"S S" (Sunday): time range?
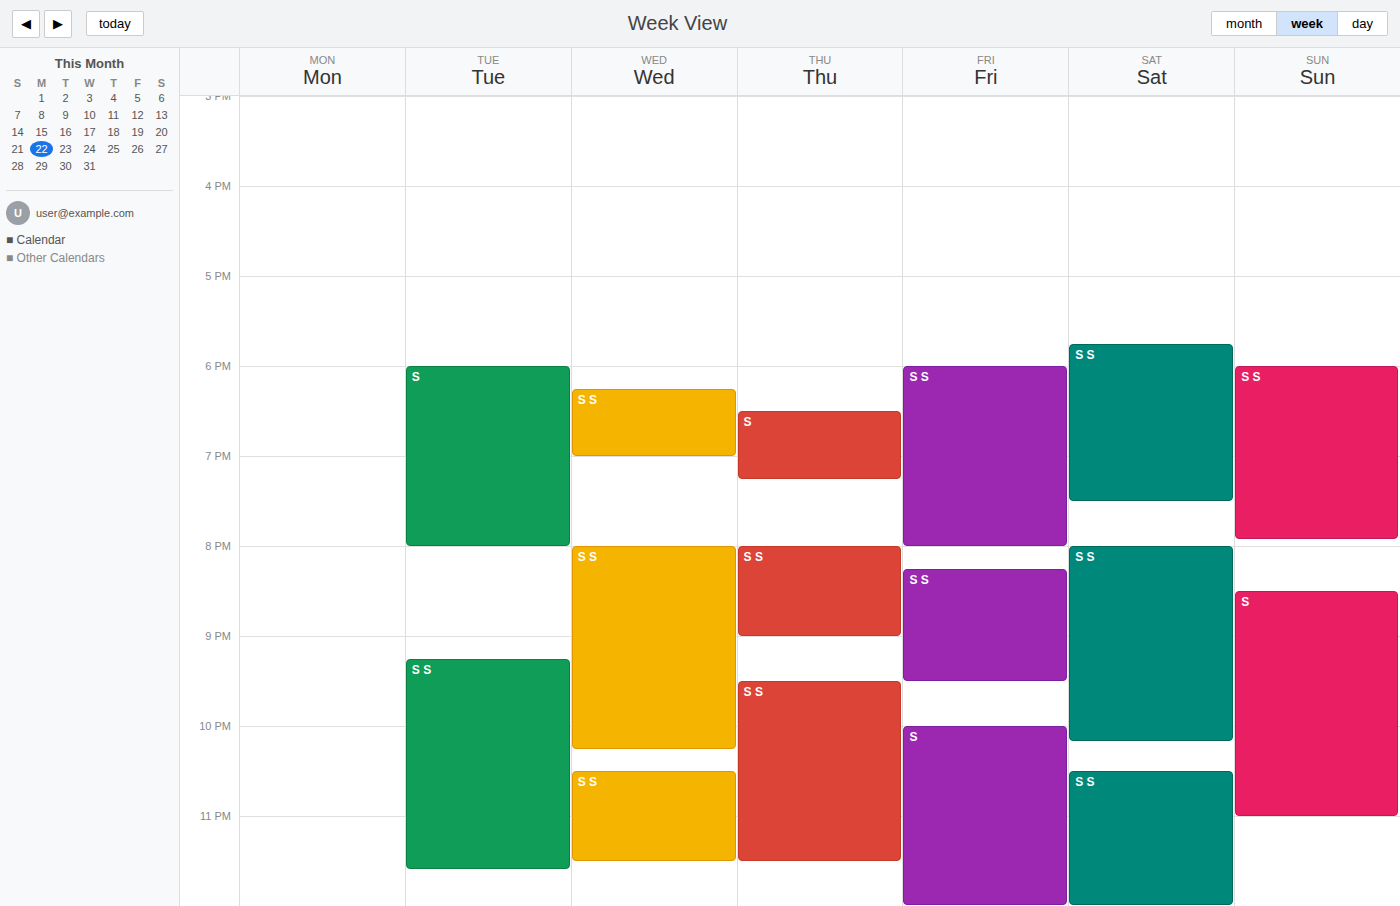
6:00 PM to 7:55 PM